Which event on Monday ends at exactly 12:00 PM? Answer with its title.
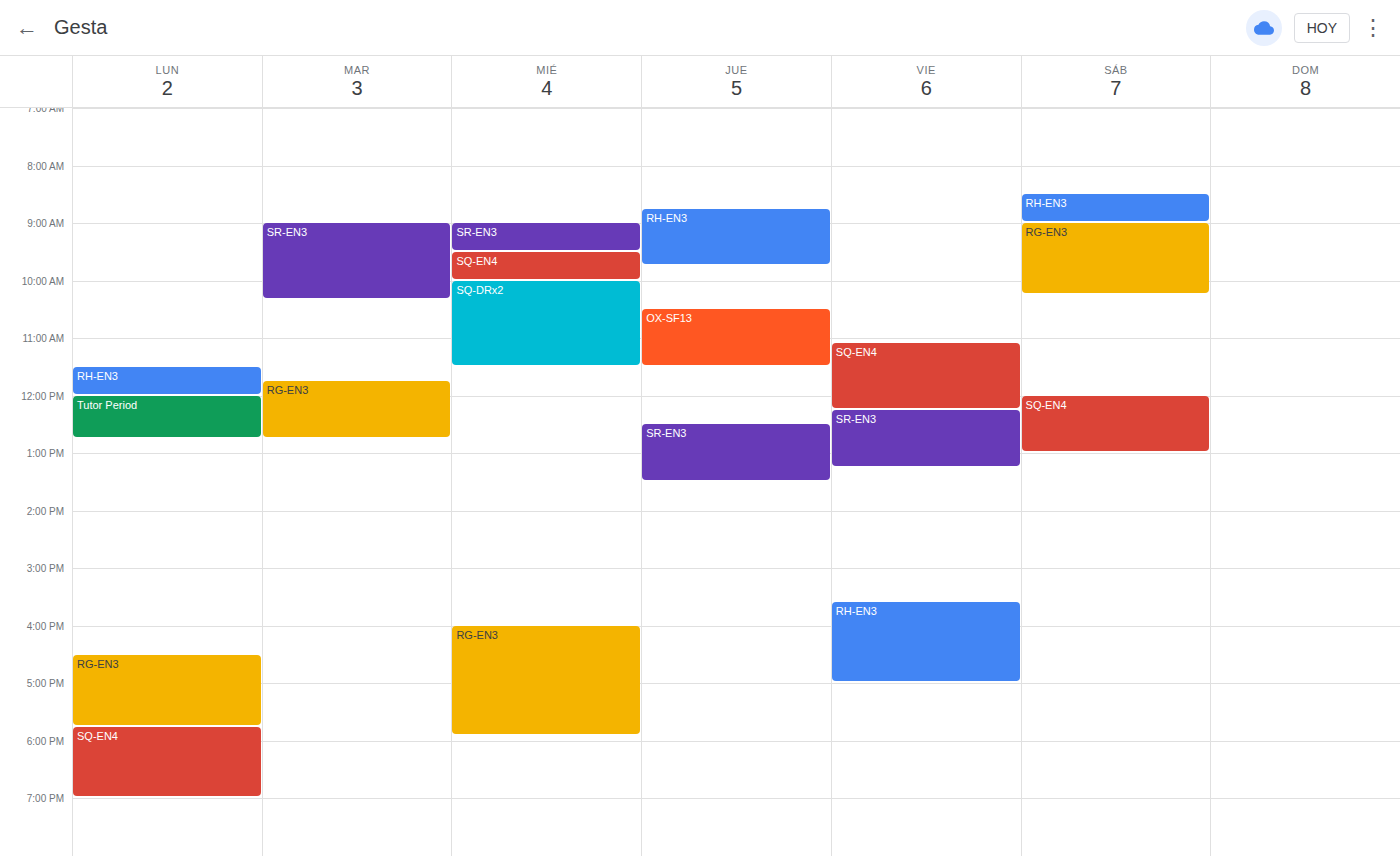
"RH-EN3"